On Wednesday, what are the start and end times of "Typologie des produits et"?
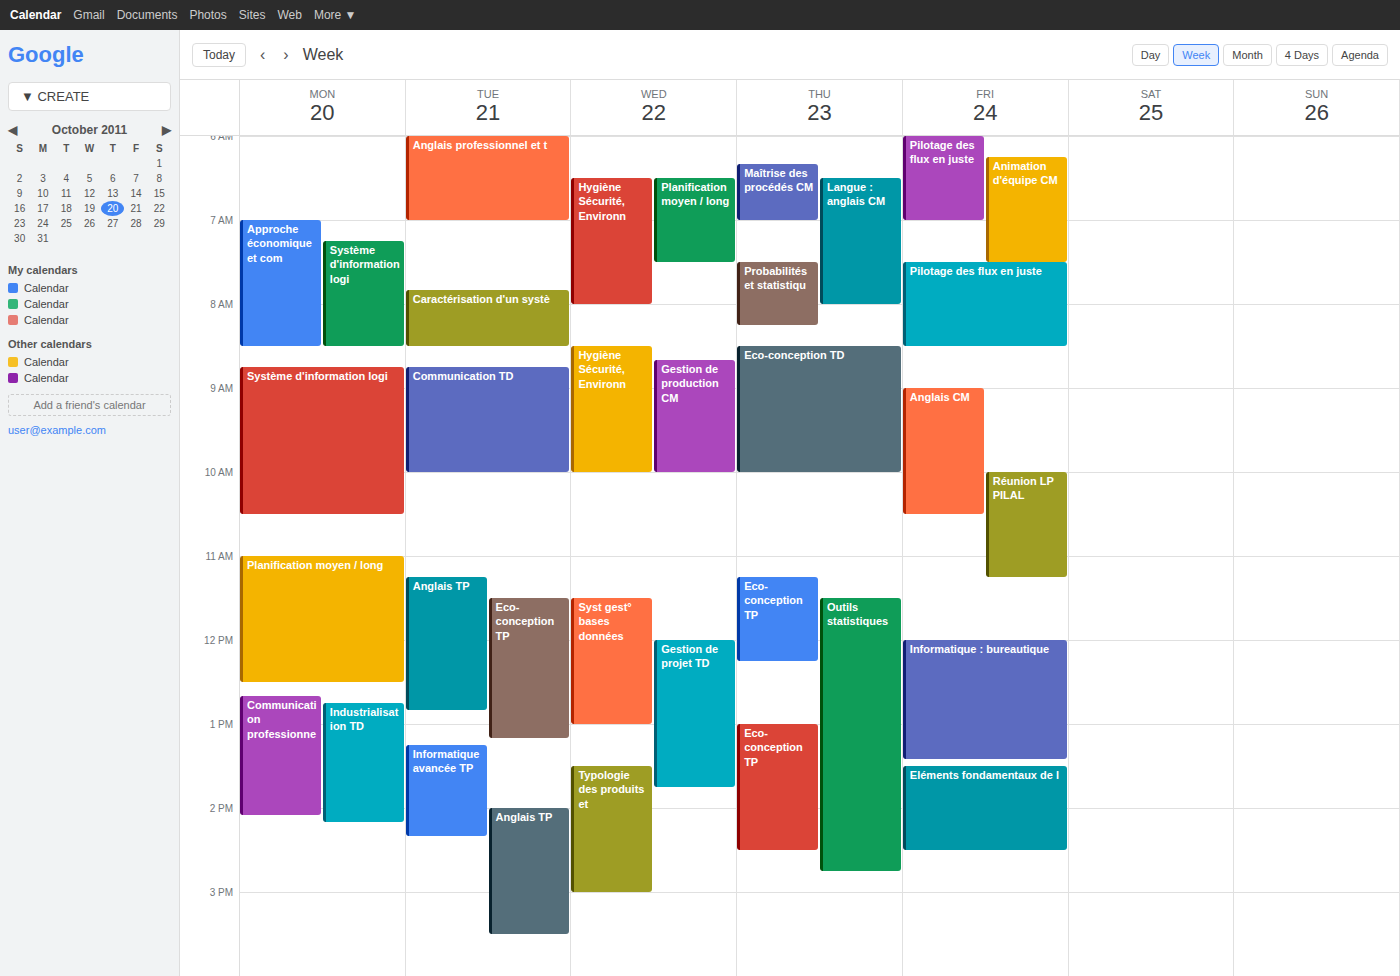
1:30 PM to 3:00 PM